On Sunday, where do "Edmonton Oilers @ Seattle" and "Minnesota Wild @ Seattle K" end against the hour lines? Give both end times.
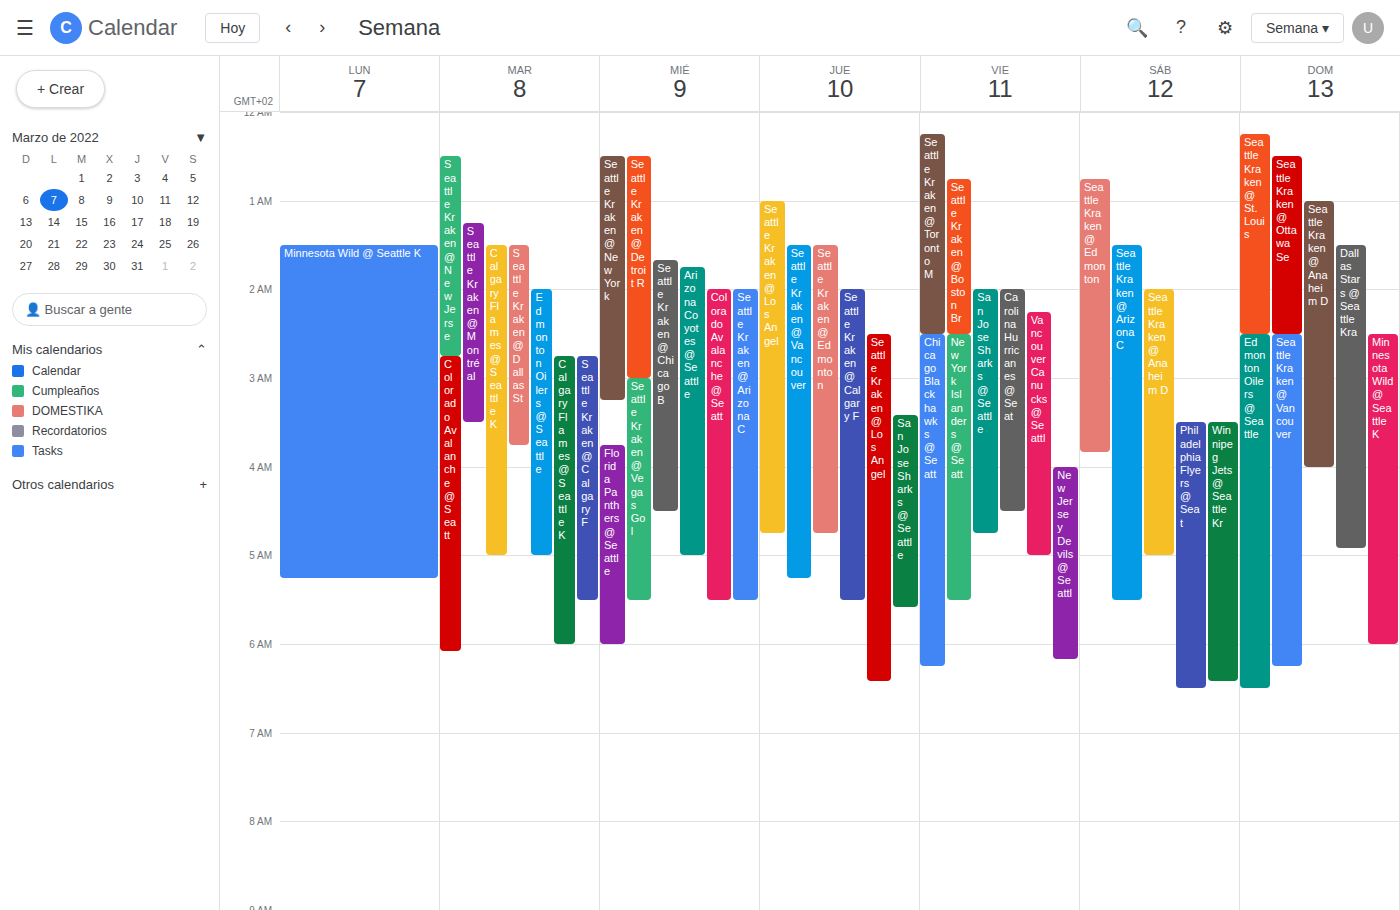
"Edmonton Oilers @ Seattle": 6:30 AM, halfway between the 6 AM and 7 AM lines. "Minnesota Wild @ Seattle K": 6:00 AM, exactly on the 6 AM line.